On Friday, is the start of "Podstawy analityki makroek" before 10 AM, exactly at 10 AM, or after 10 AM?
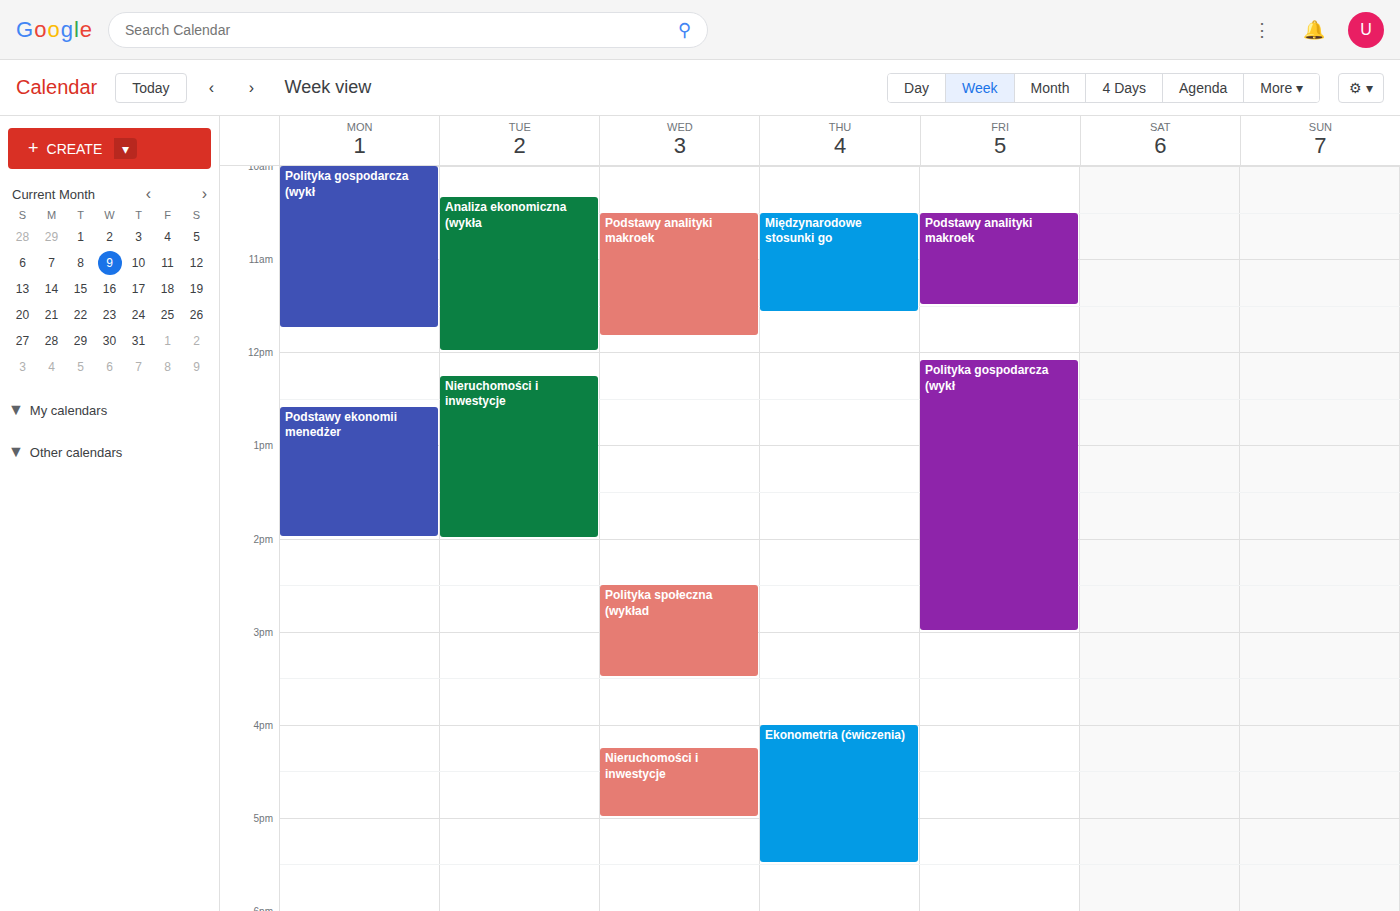
10:30 AM -- after 10 AM, 30 minutes below the 10 AM line.